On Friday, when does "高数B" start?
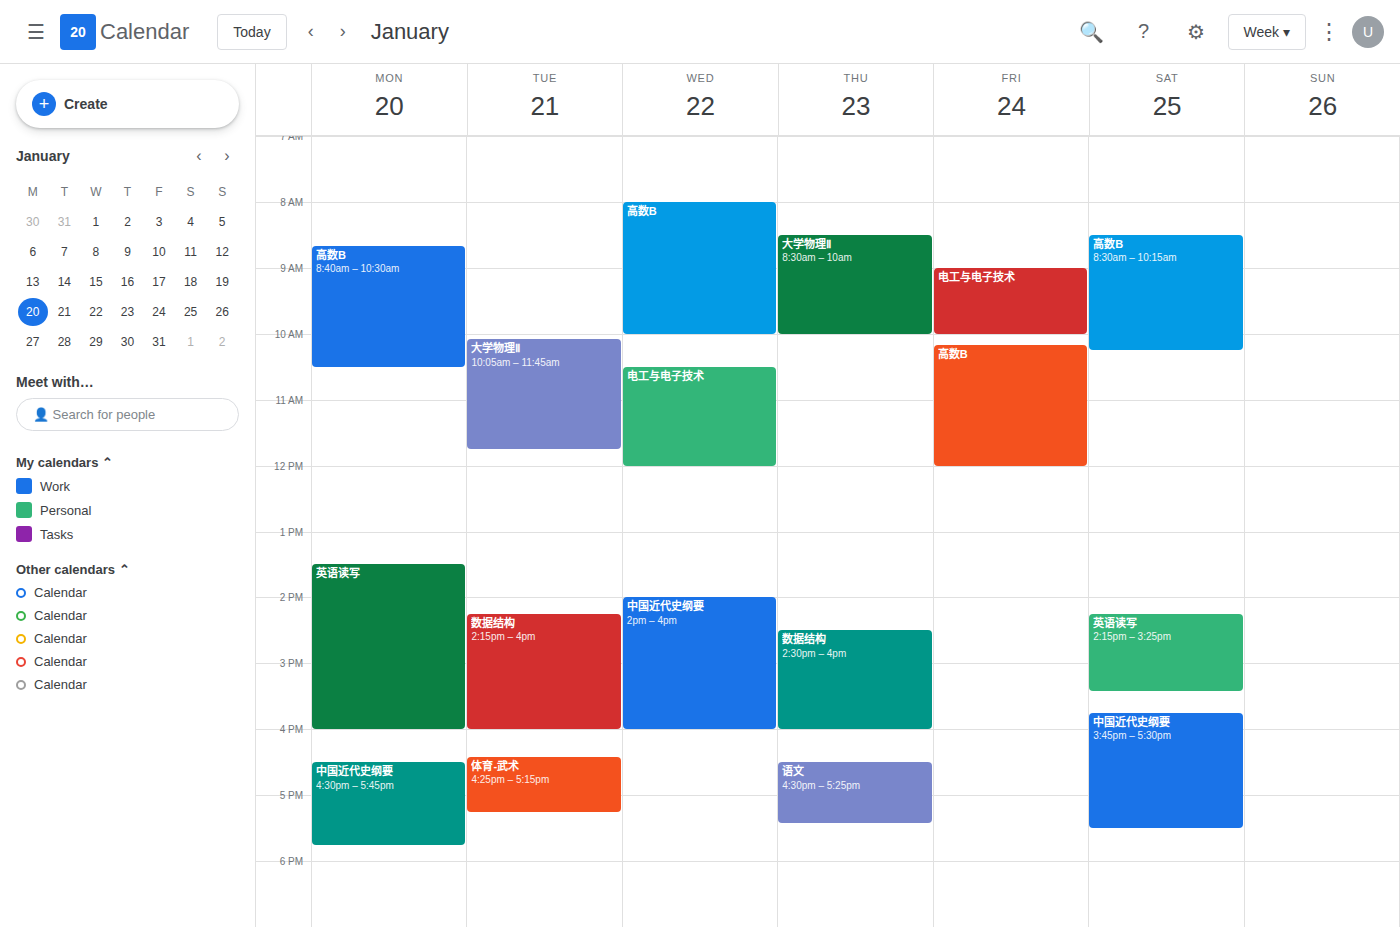
10:10 AM